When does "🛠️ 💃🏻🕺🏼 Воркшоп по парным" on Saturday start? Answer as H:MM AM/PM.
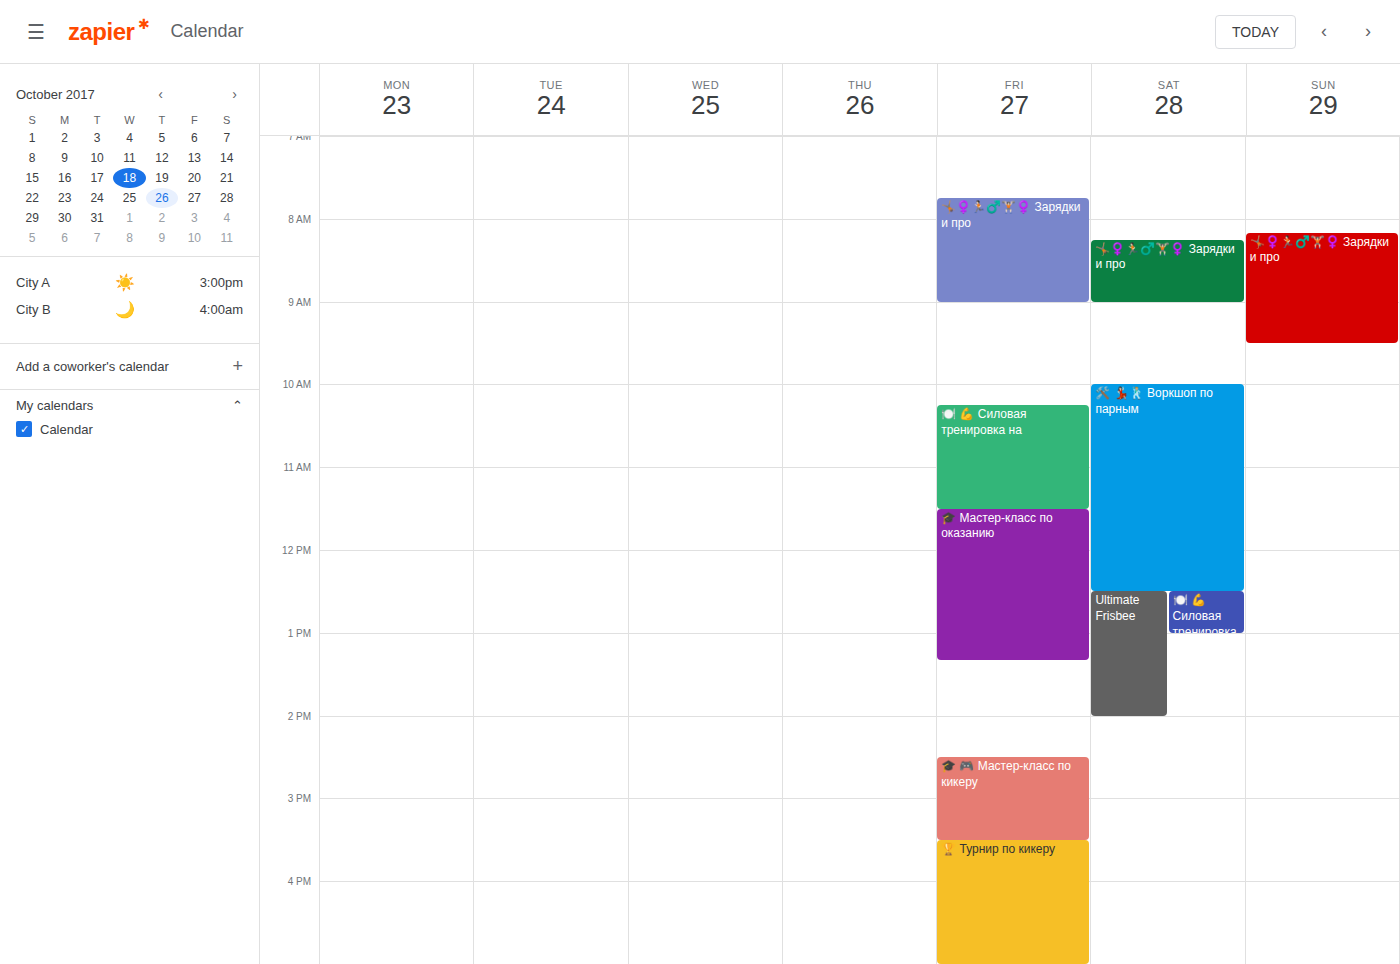
10:00 AM